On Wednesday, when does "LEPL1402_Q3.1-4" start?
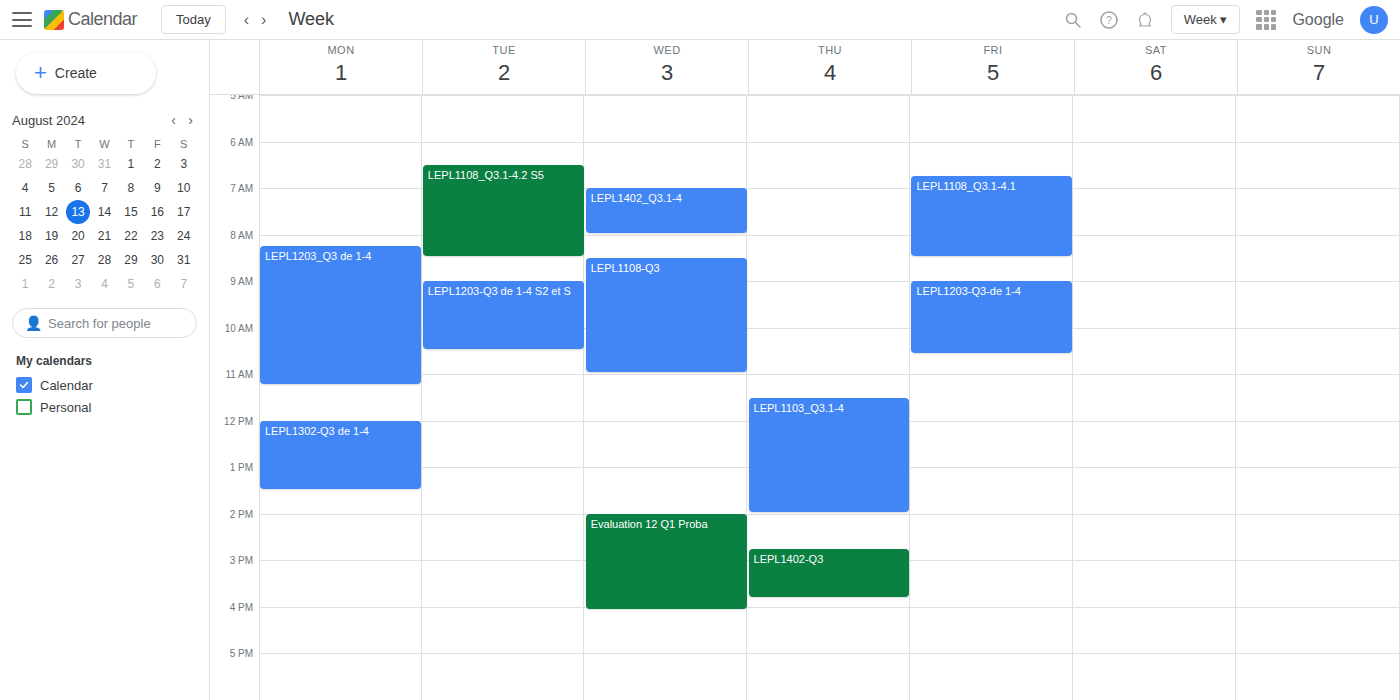
7:00 AM